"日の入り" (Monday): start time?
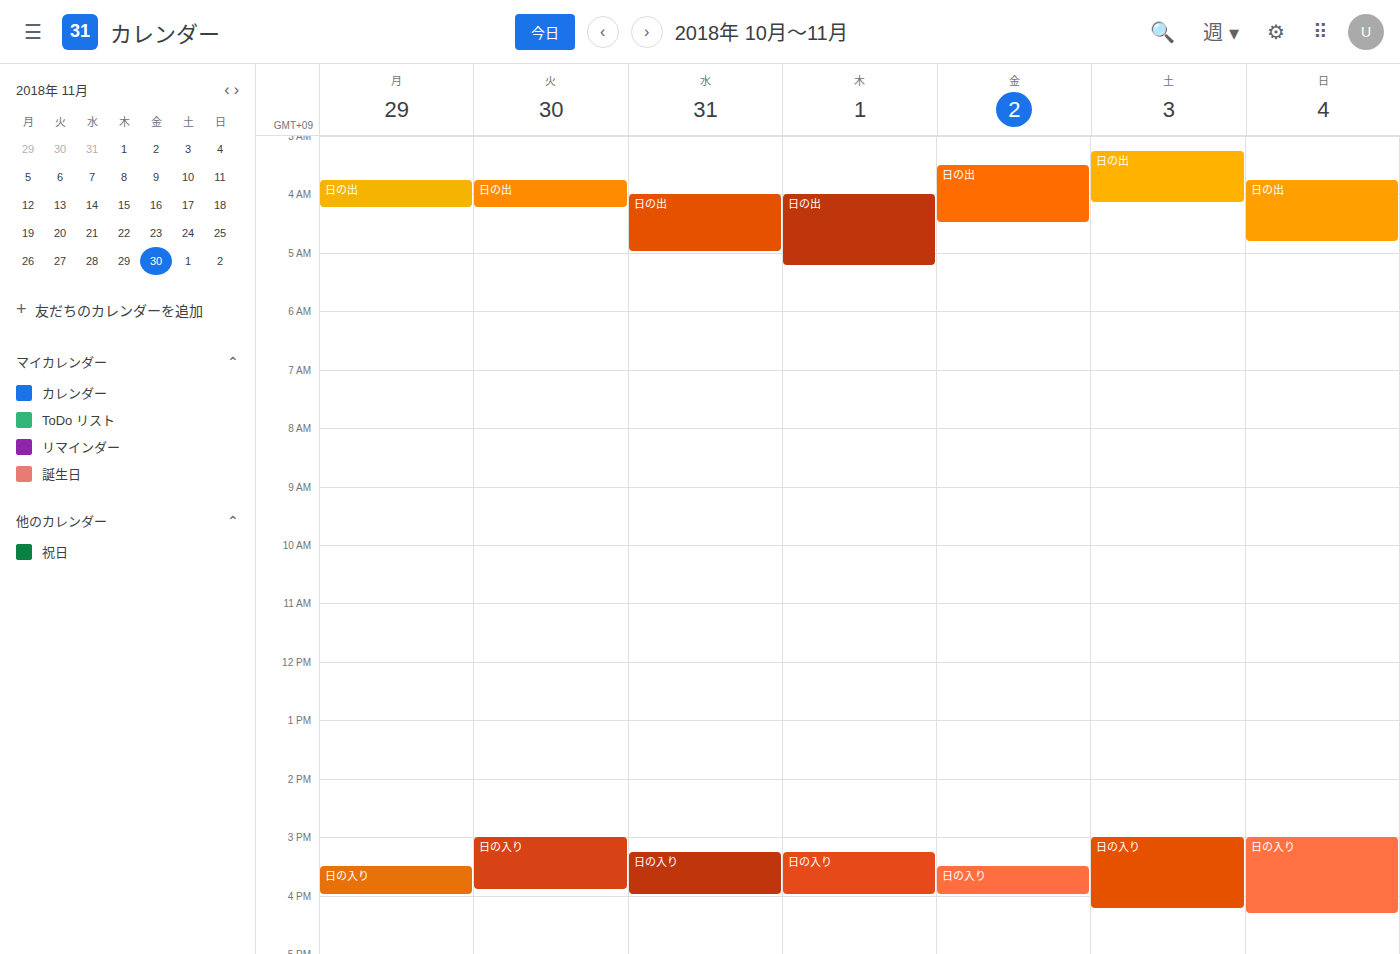
3:30 PM